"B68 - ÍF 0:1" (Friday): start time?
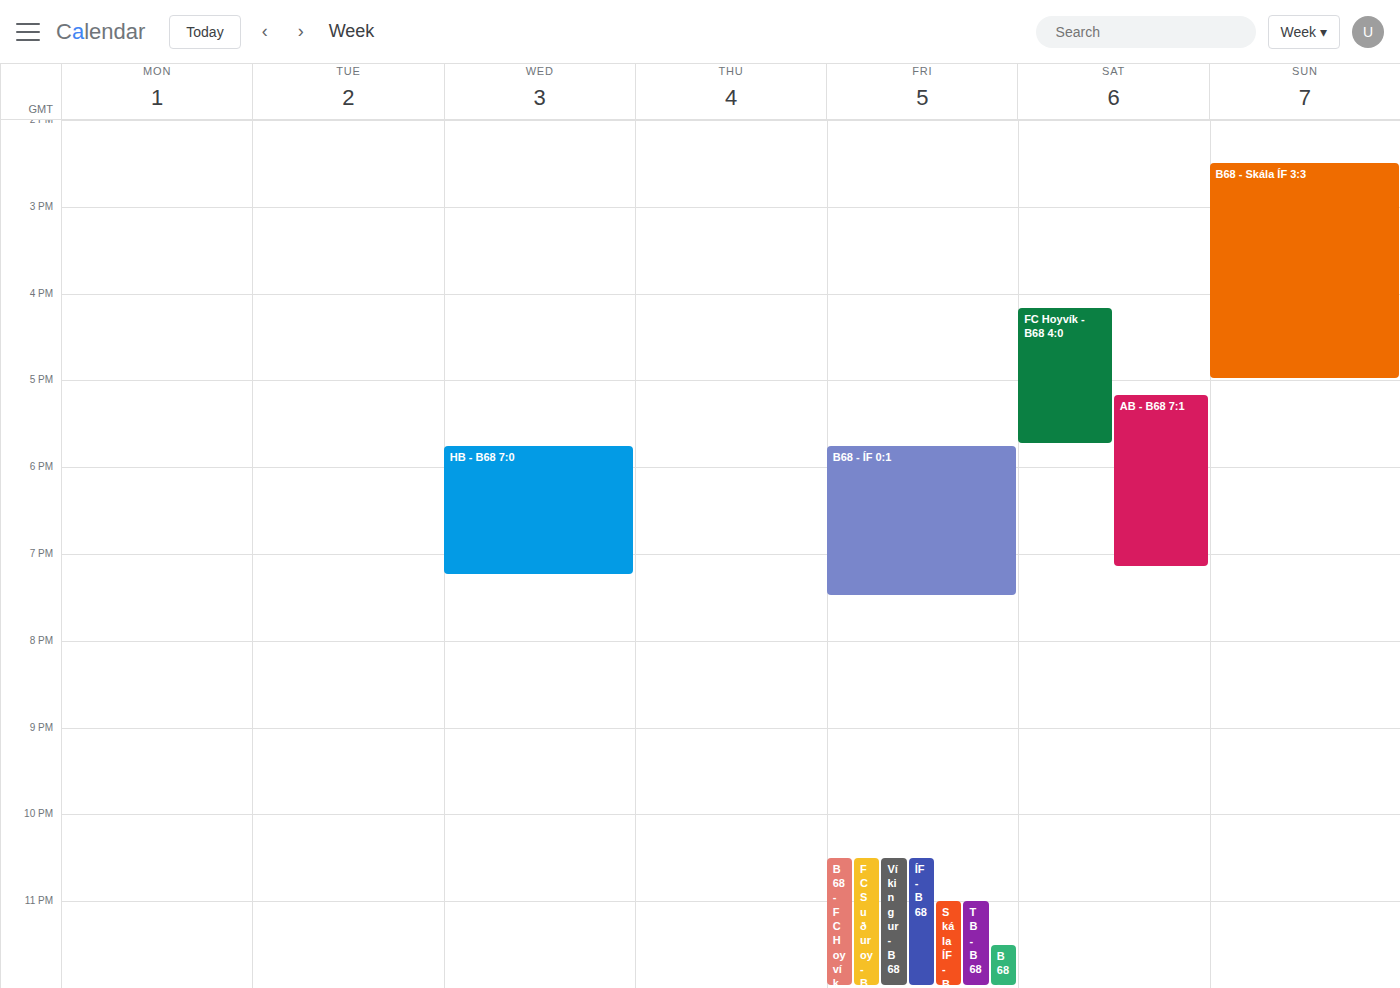
17:45